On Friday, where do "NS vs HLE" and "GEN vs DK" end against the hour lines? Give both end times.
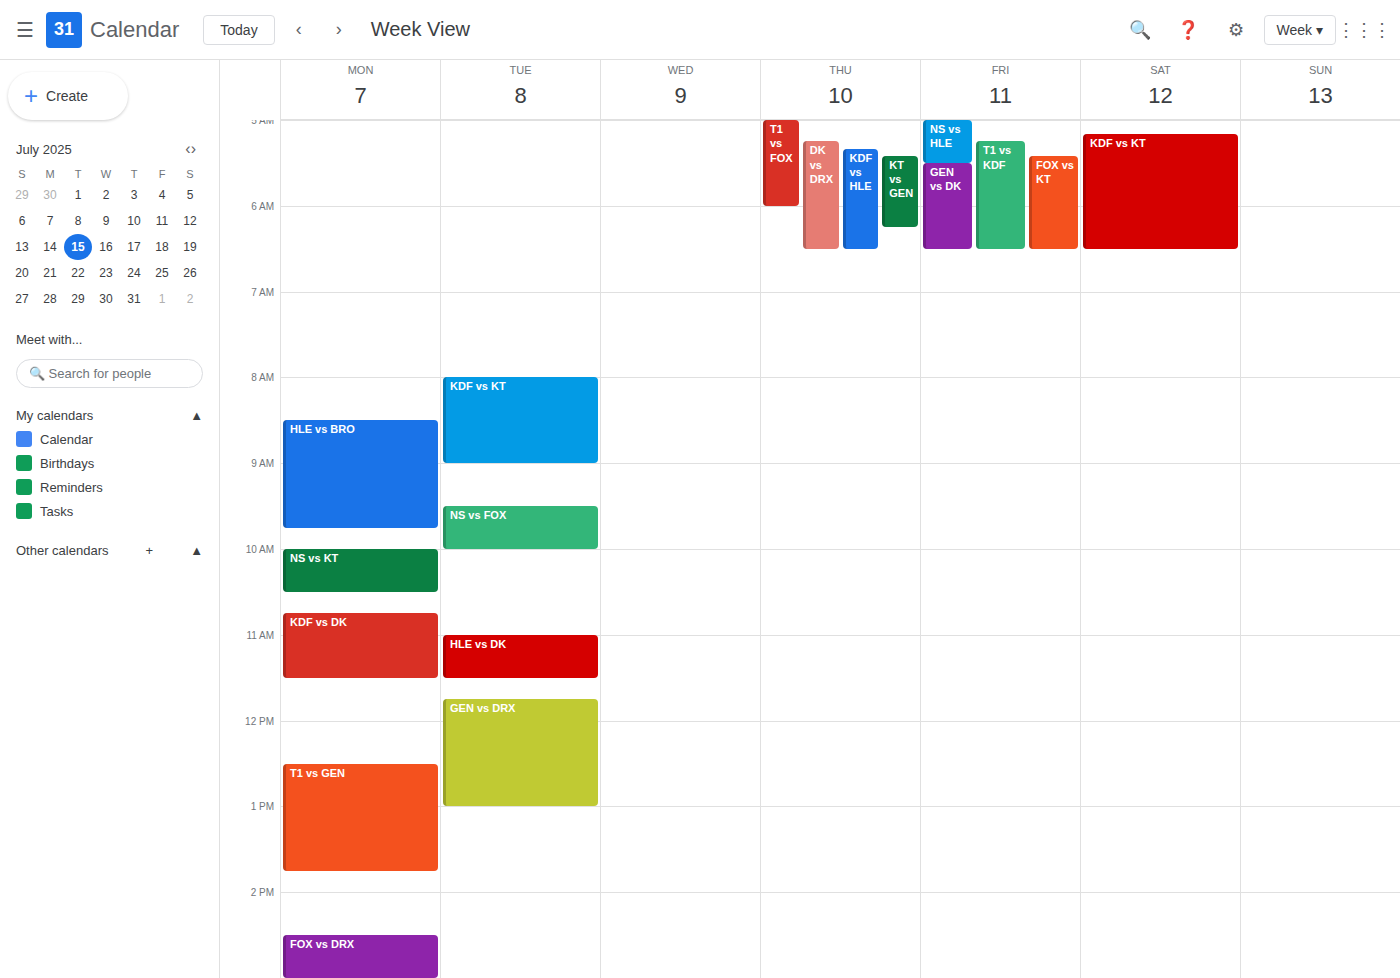
"NS vs HLE": 5:30 AM, halfway between the 5 AM and 6 AM lines. "GEN vs DK": 6:30 AM, halfway between the 6 AM and 7 AM lines.